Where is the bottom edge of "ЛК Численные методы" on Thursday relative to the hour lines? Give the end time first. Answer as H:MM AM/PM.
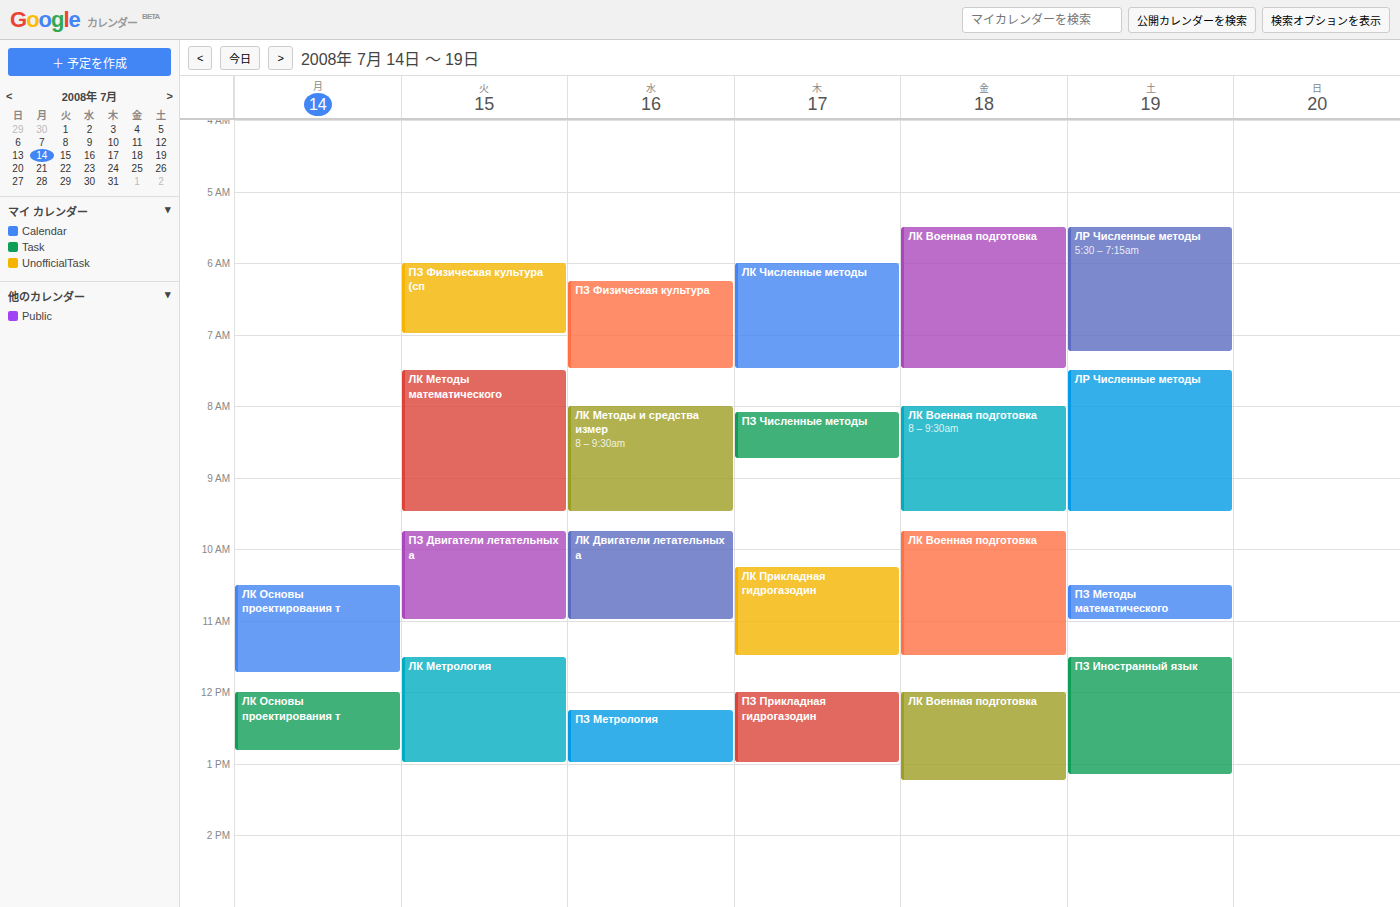
7:30 AM -- halfway between the 7 AM and 8 AM lines.